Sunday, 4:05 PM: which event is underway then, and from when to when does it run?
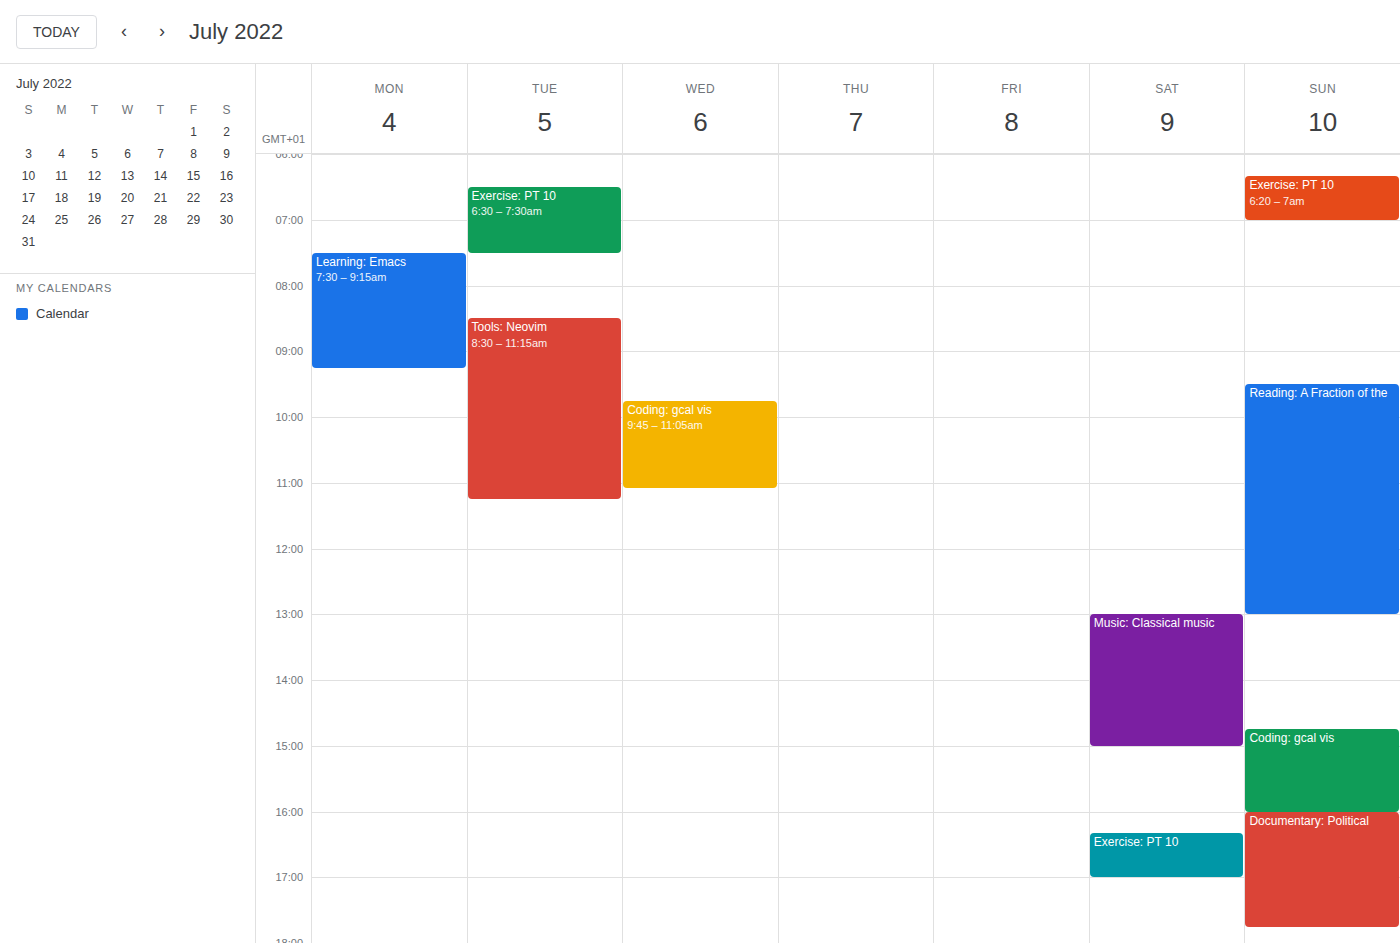
"Documentary: Political", 4:00 PM to 5:45 PM